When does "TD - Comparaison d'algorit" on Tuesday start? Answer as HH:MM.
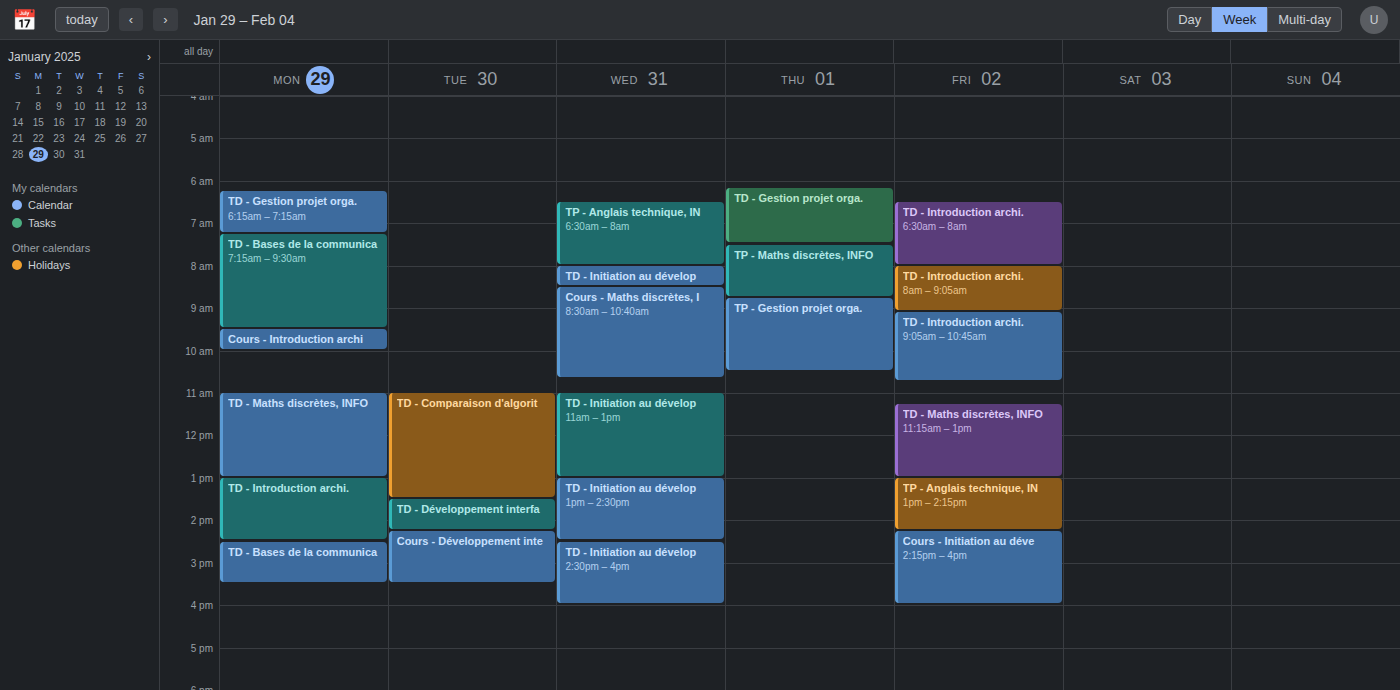
11:00